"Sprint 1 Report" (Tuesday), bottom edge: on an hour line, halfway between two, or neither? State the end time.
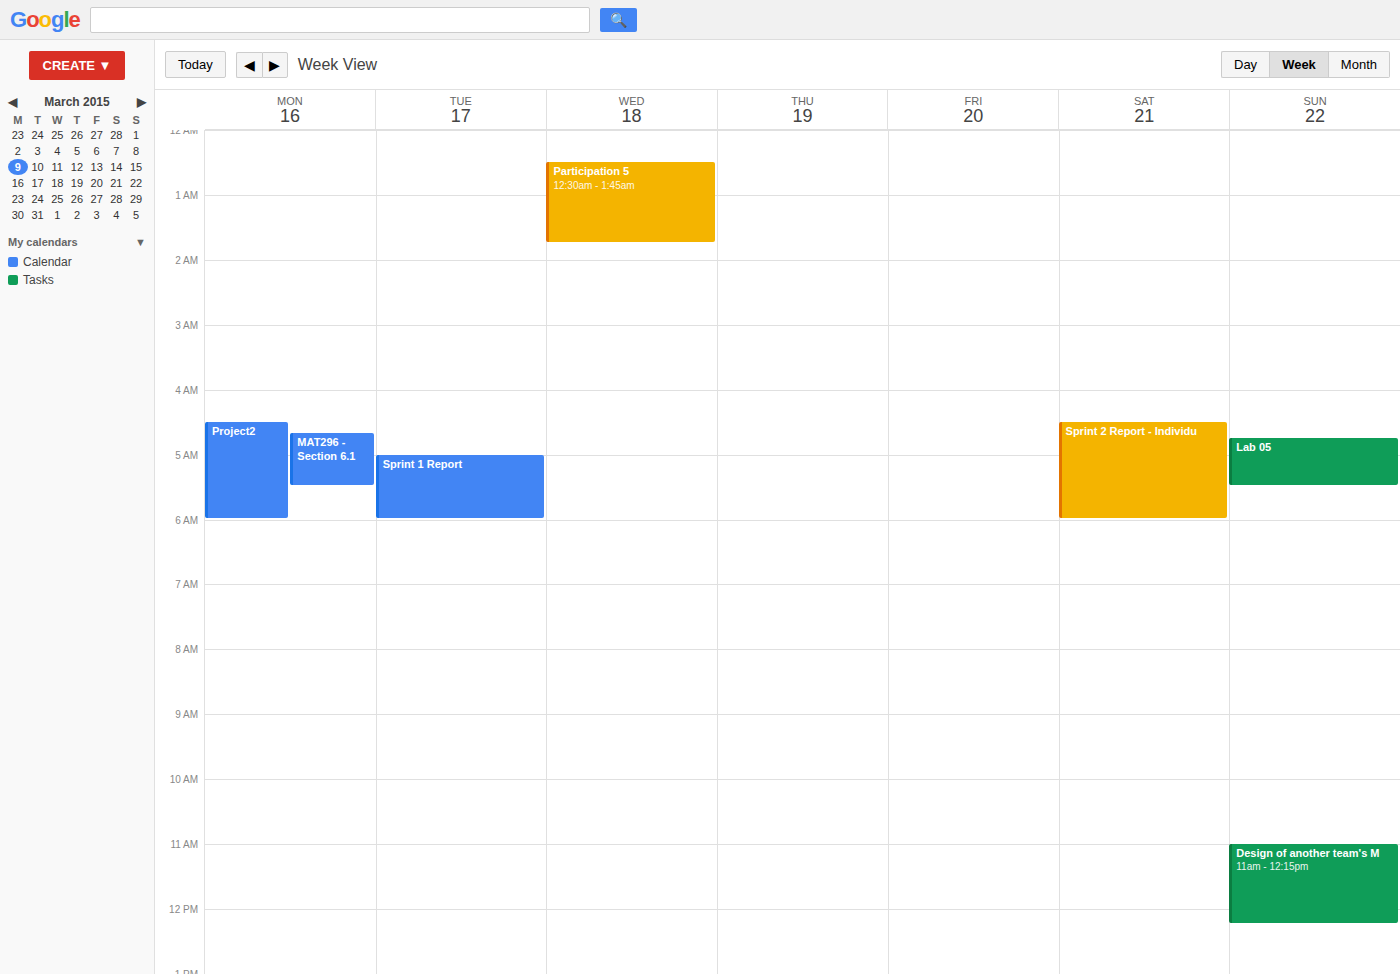
6:00 AM -- exactly on the 6 AM line.